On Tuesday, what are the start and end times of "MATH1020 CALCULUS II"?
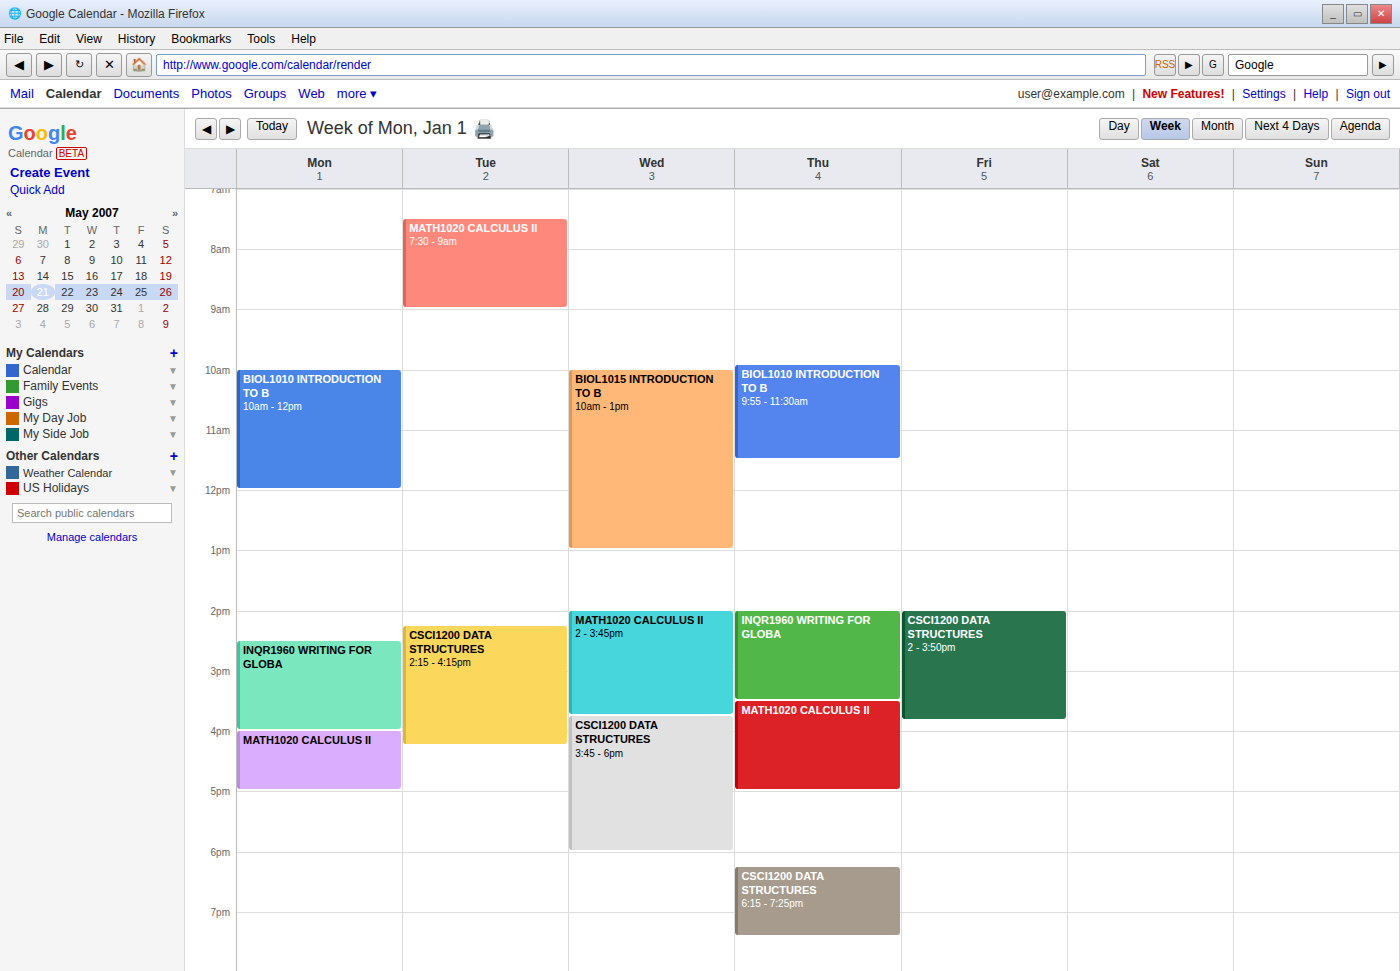
7:30 AM to 9:00 AM